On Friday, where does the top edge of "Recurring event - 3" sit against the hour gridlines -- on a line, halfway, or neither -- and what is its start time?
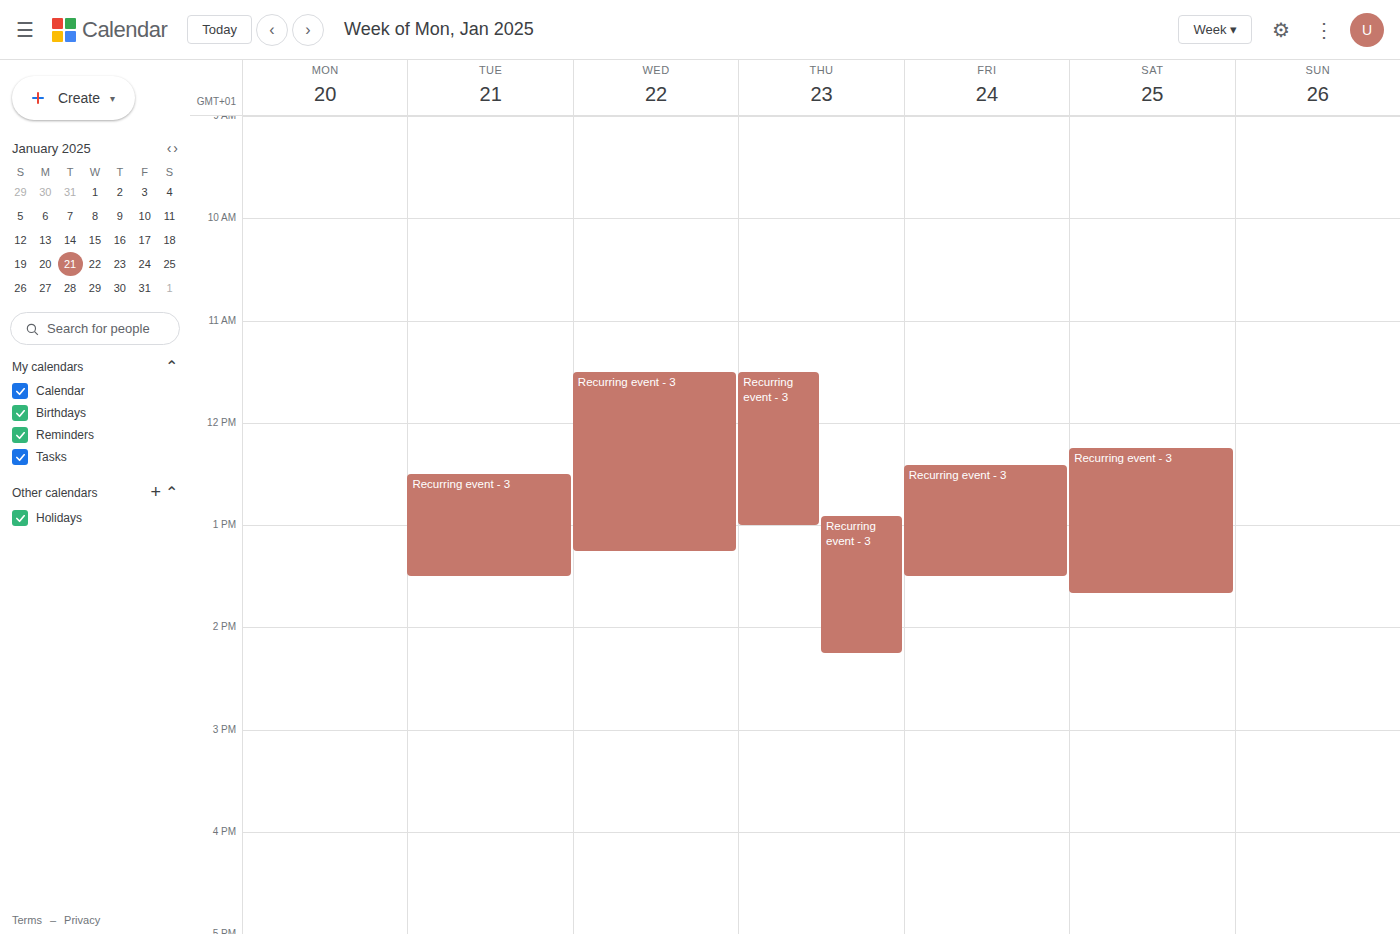
12:25 PM -- neither: 25 minutes below the 12 PM line and 35 minutes above the 1 PM line.